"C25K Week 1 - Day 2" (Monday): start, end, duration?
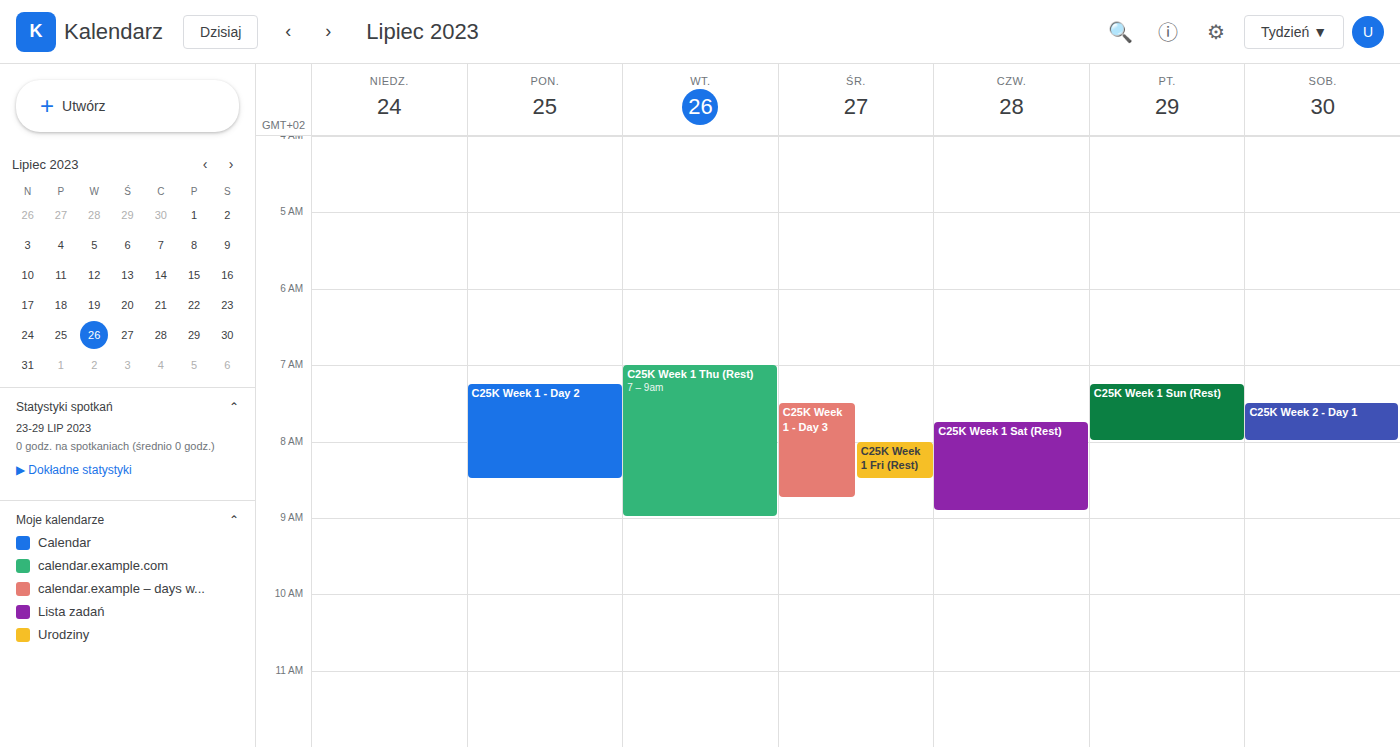
7:15 AM to 8:30 AM, 1 hour 15 minutes